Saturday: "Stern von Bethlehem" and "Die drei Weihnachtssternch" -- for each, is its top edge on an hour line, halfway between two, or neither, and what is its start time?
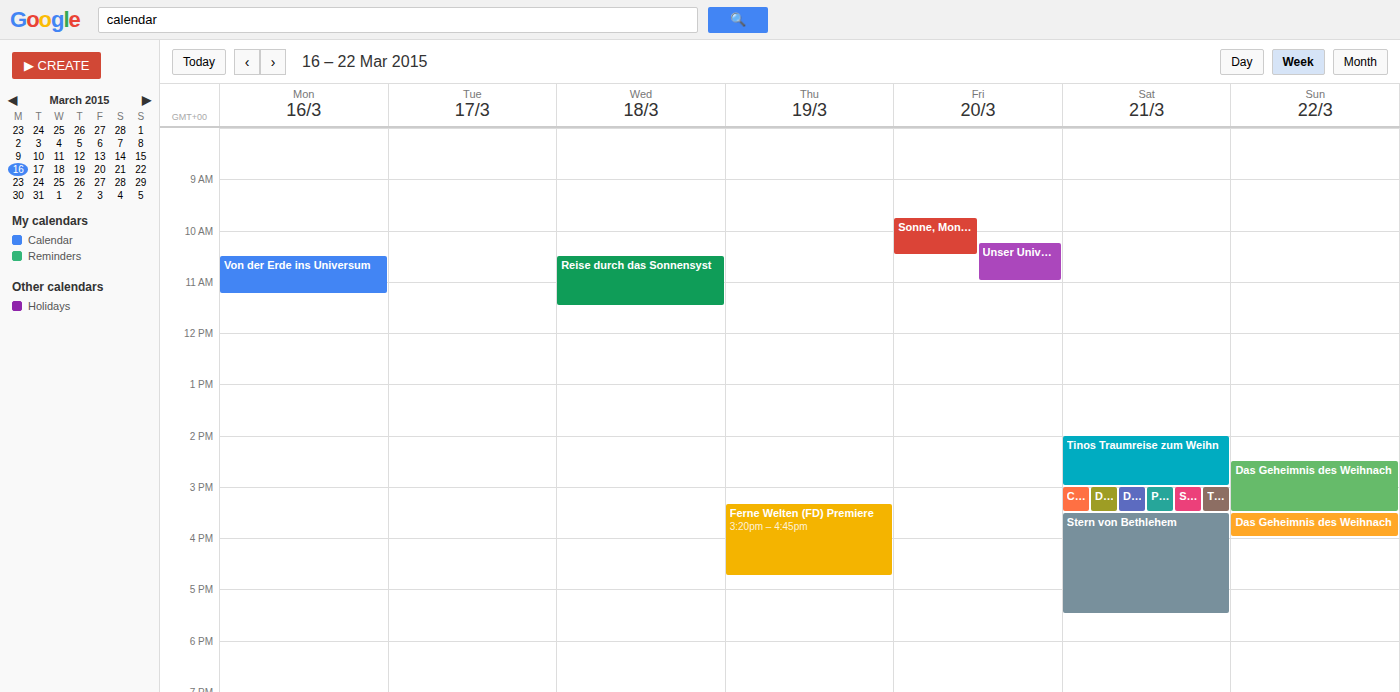
"Stern von Bethlehem": 3:30 PM, halfway between the 3 PM and 4 PM lines. "Die drei Weihnachtssternch": 3:00 PM, exactly on the 3 PM line.